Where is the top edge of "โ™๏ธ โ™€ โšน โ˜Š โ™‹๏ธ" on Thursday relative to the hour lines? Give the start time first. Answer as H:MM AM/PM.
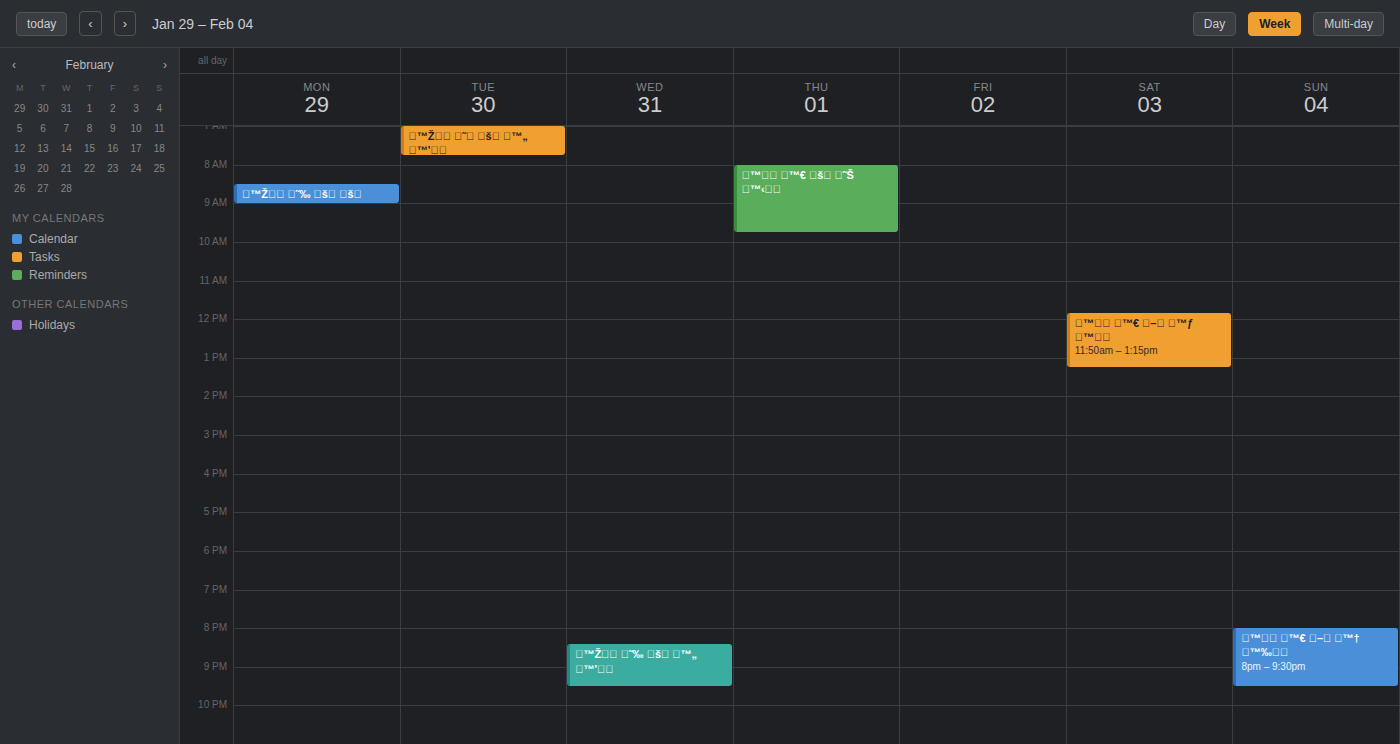
8:00 AM -- exactly on the 8 AM line.